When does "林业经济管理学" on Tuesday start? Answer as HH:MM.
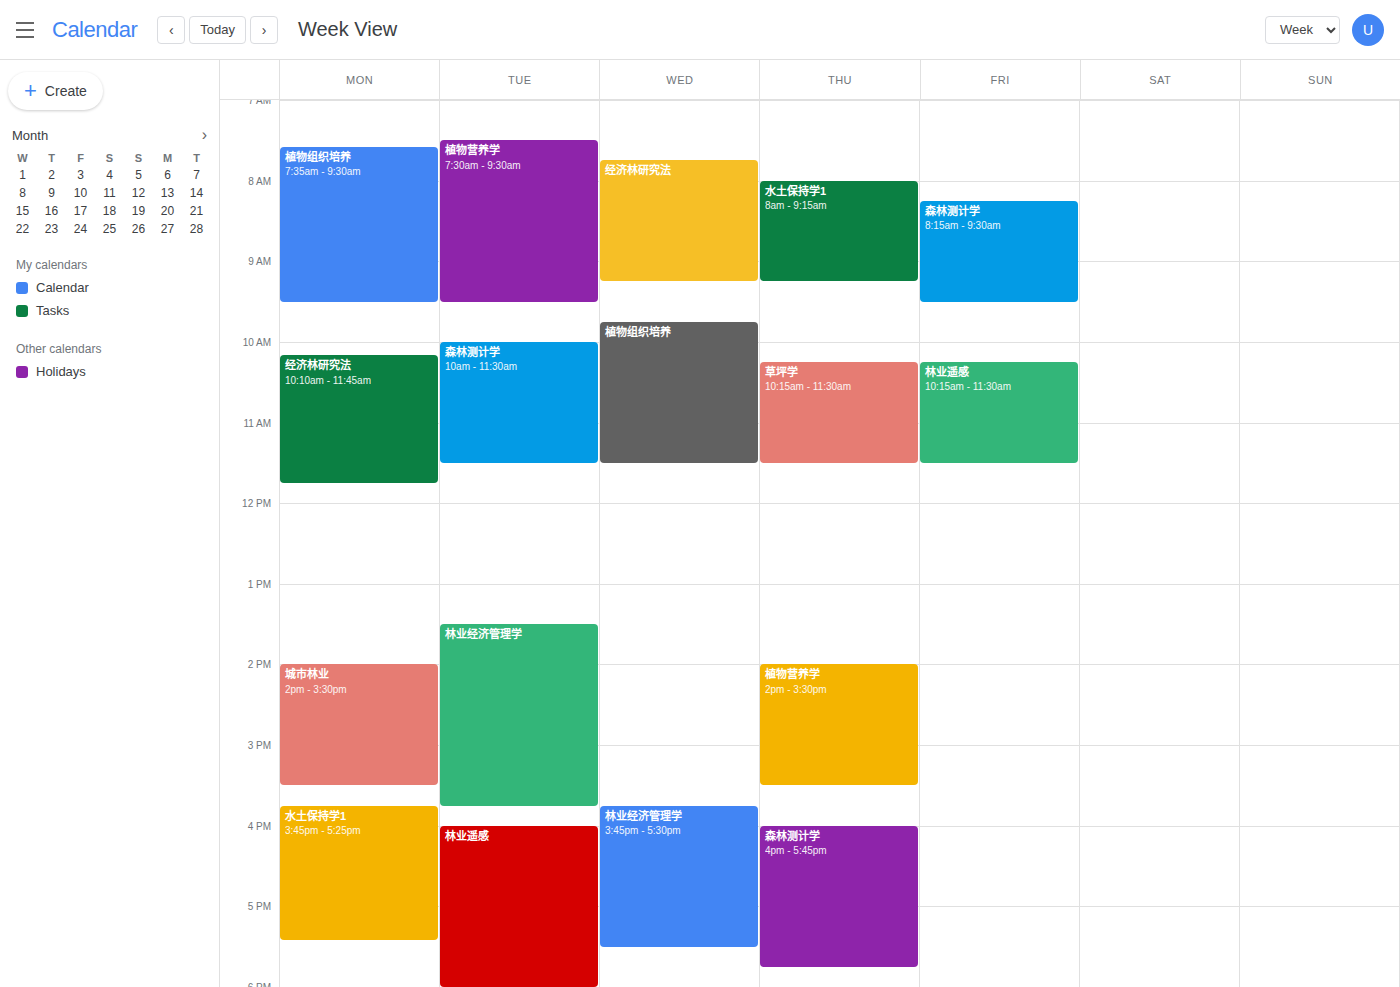
13:30